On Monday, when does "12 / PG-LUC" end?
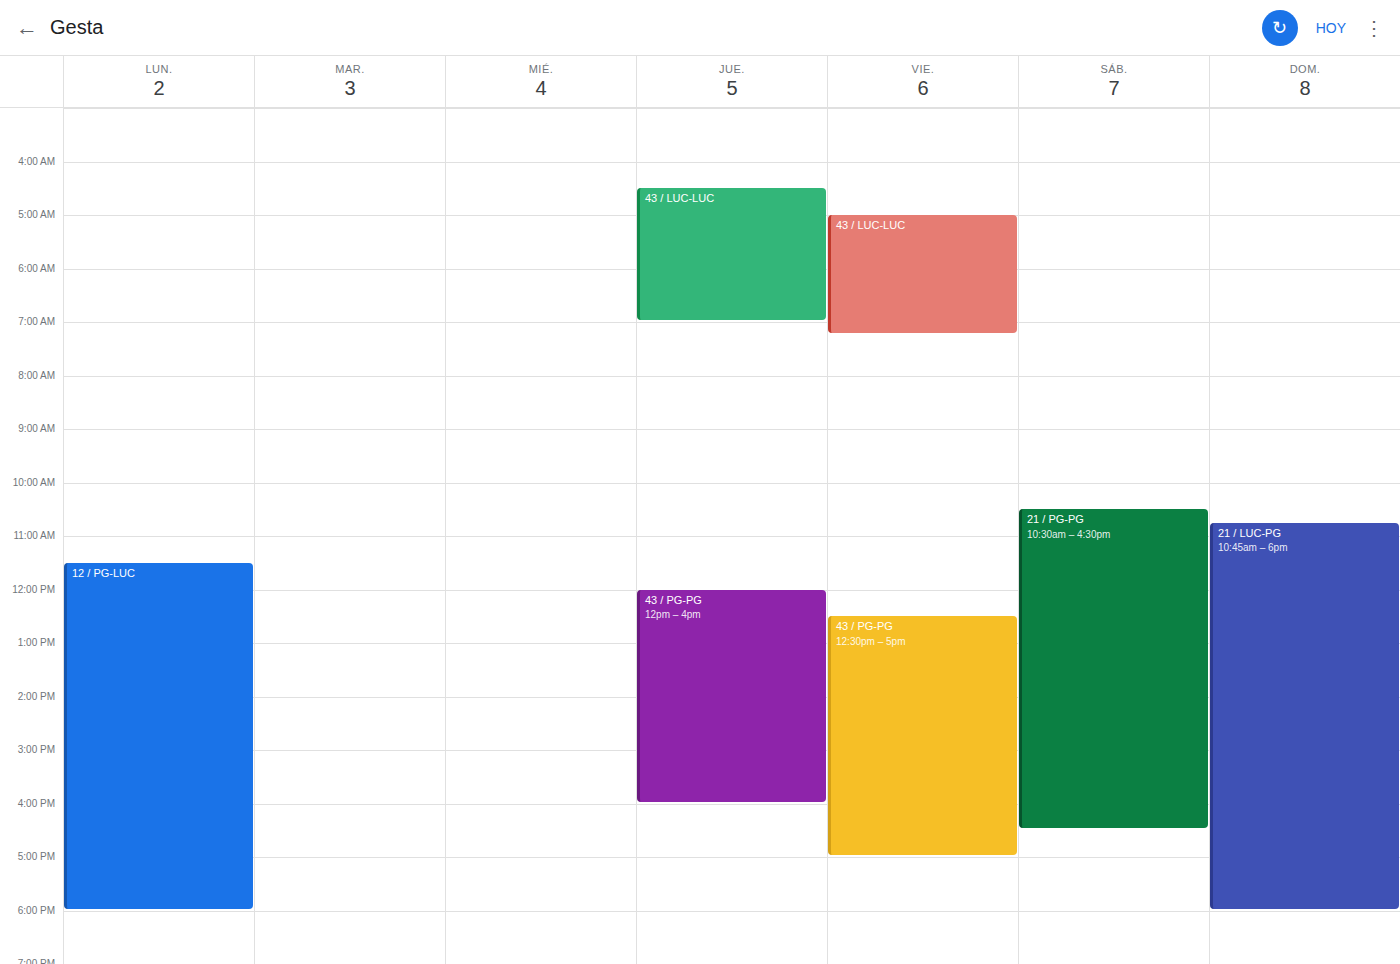
6:00 PM